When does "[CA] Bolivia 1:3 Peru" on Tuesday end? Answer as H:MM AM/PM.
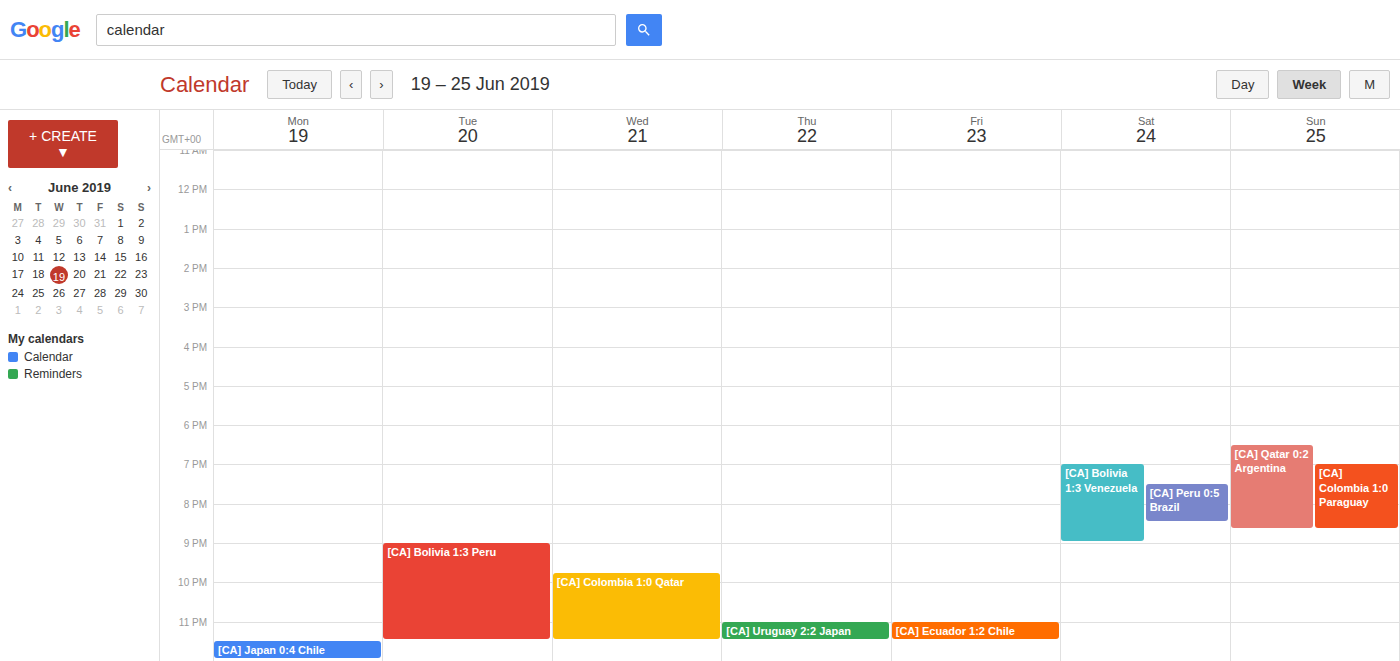
11:30 PM